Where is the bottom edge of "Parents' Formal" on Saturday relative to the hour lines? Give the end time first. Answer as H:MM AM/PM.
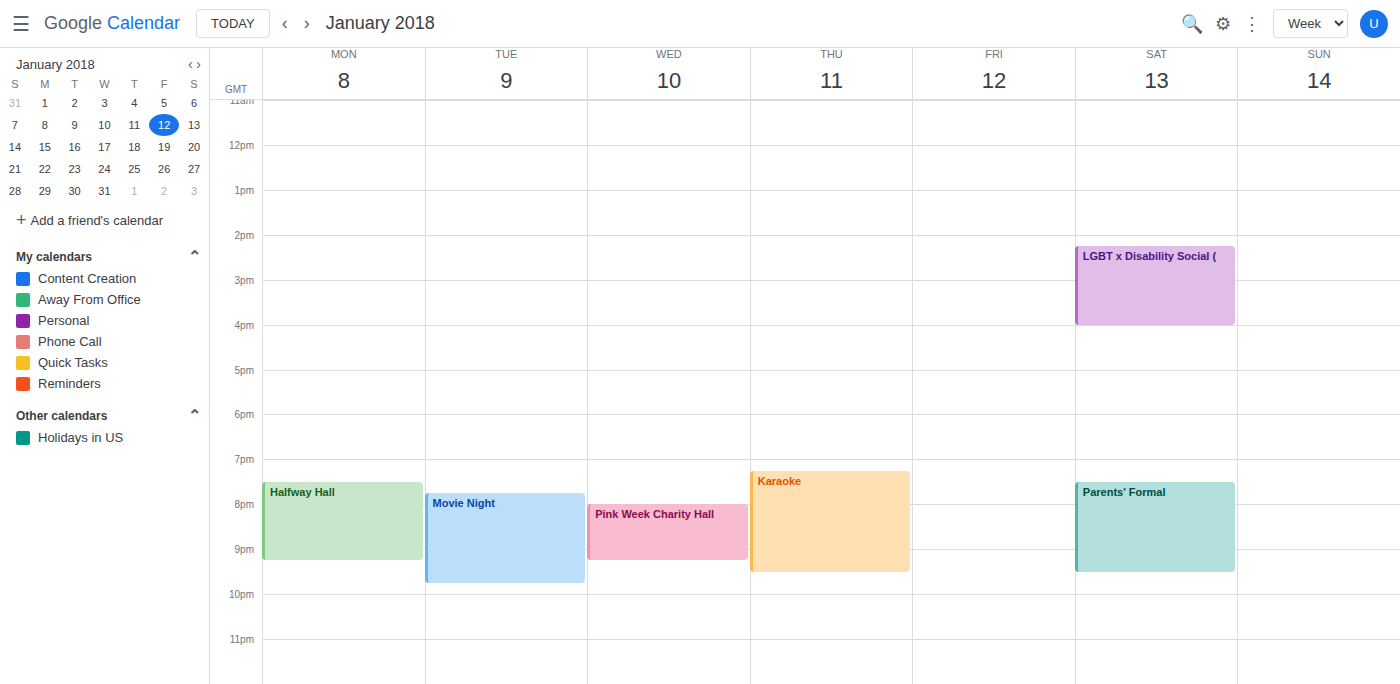
9:30 PM -- halfway between the 9 PM and 10 PM lines.